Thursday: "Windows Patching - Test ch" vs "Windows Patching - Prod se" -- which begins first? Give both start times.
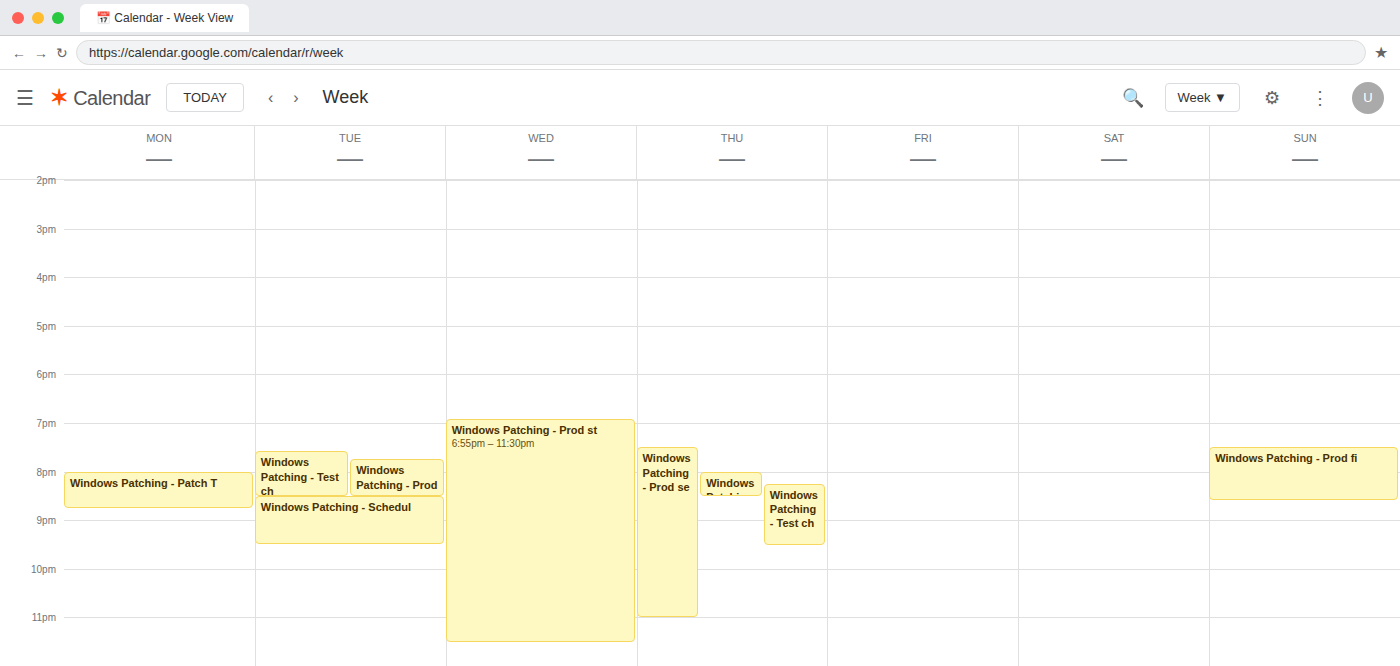
"Windows Patching - Prod se" 7:30 PM; "Windows Patching - Test ch" 8:15 PM.